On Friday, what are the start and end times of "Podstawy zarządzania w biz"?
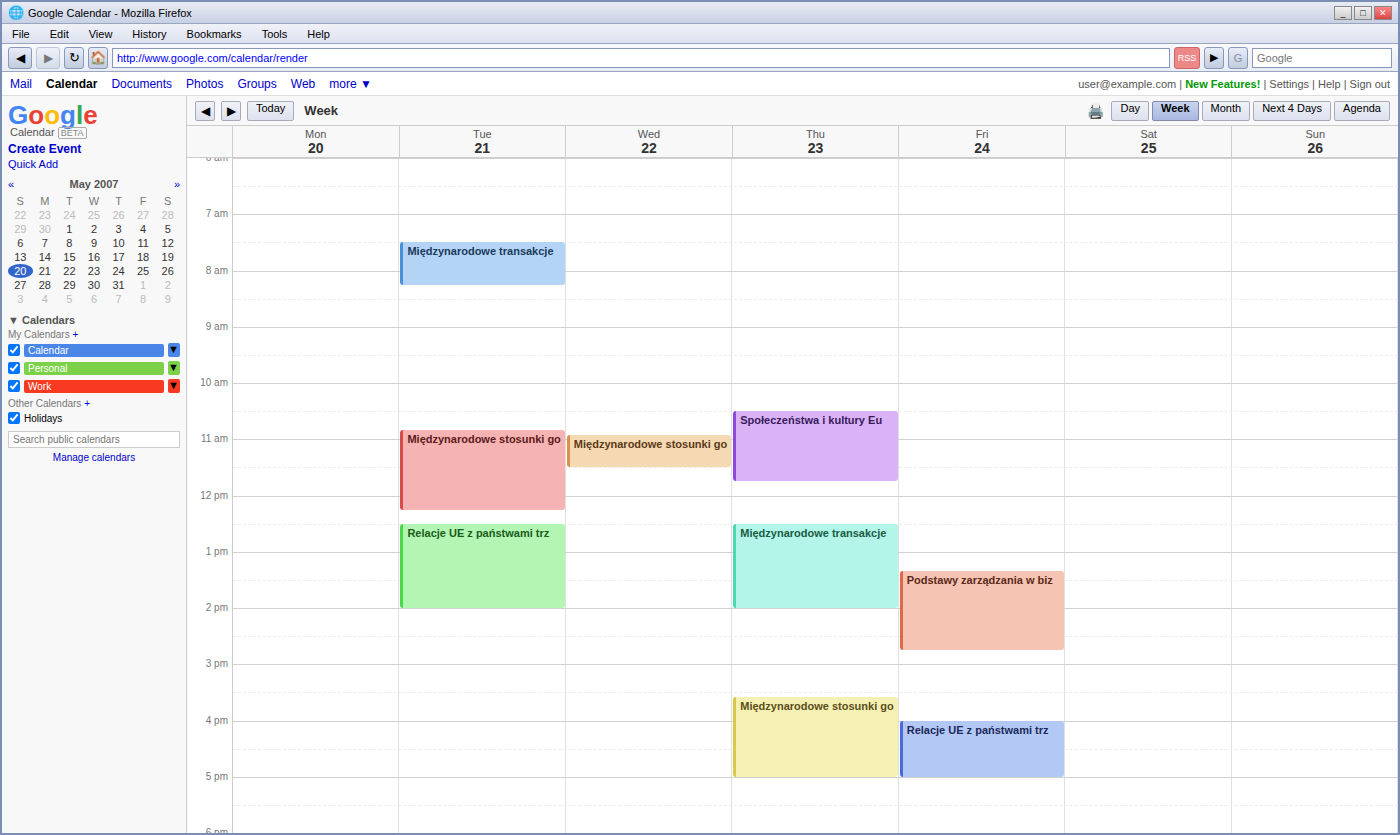
1:20 PM to 2:45 PM